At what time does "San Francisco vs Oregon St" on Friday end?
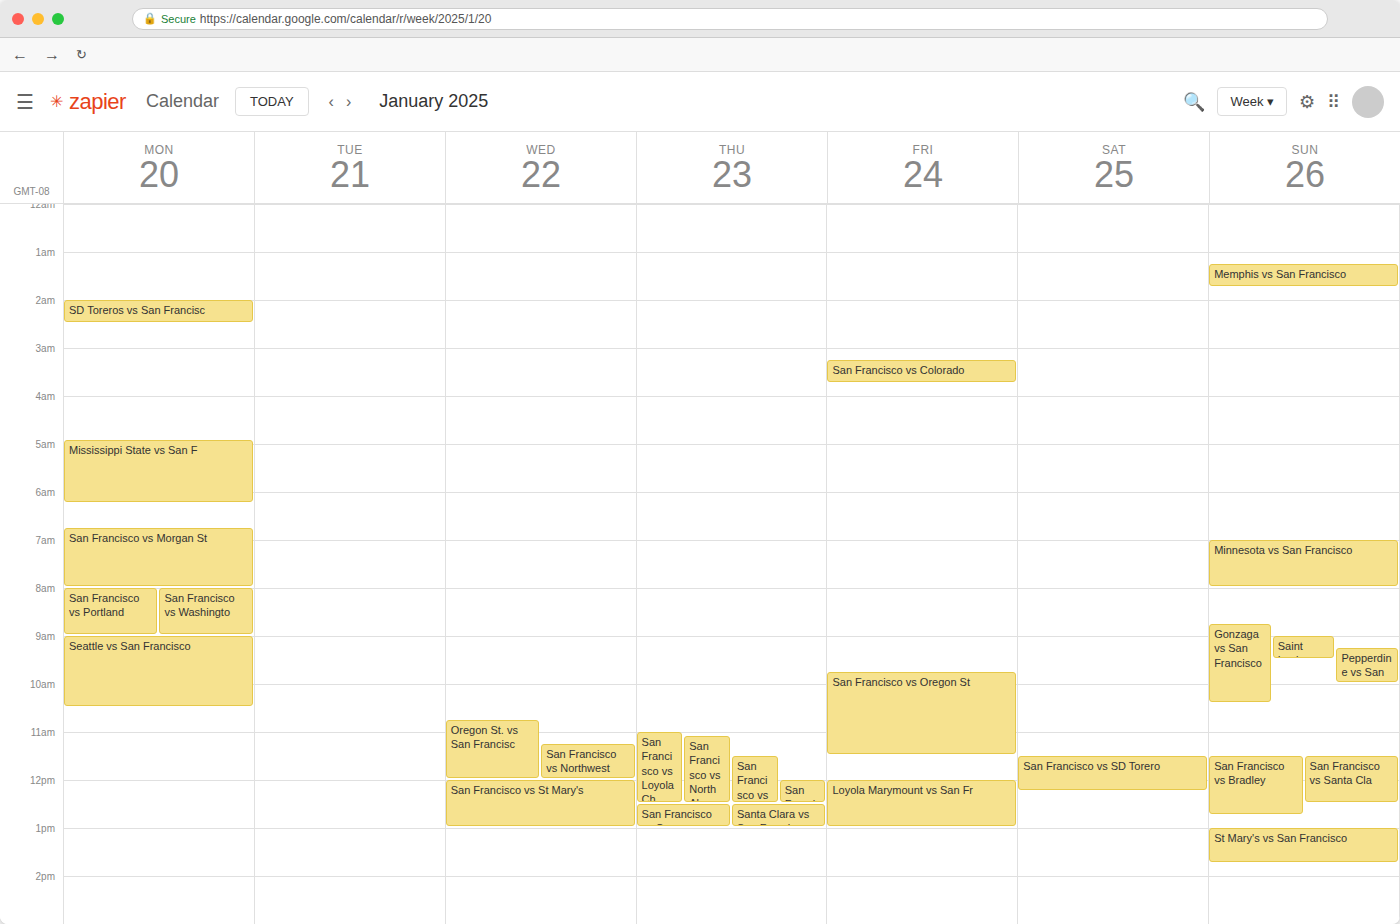
11:30 AM